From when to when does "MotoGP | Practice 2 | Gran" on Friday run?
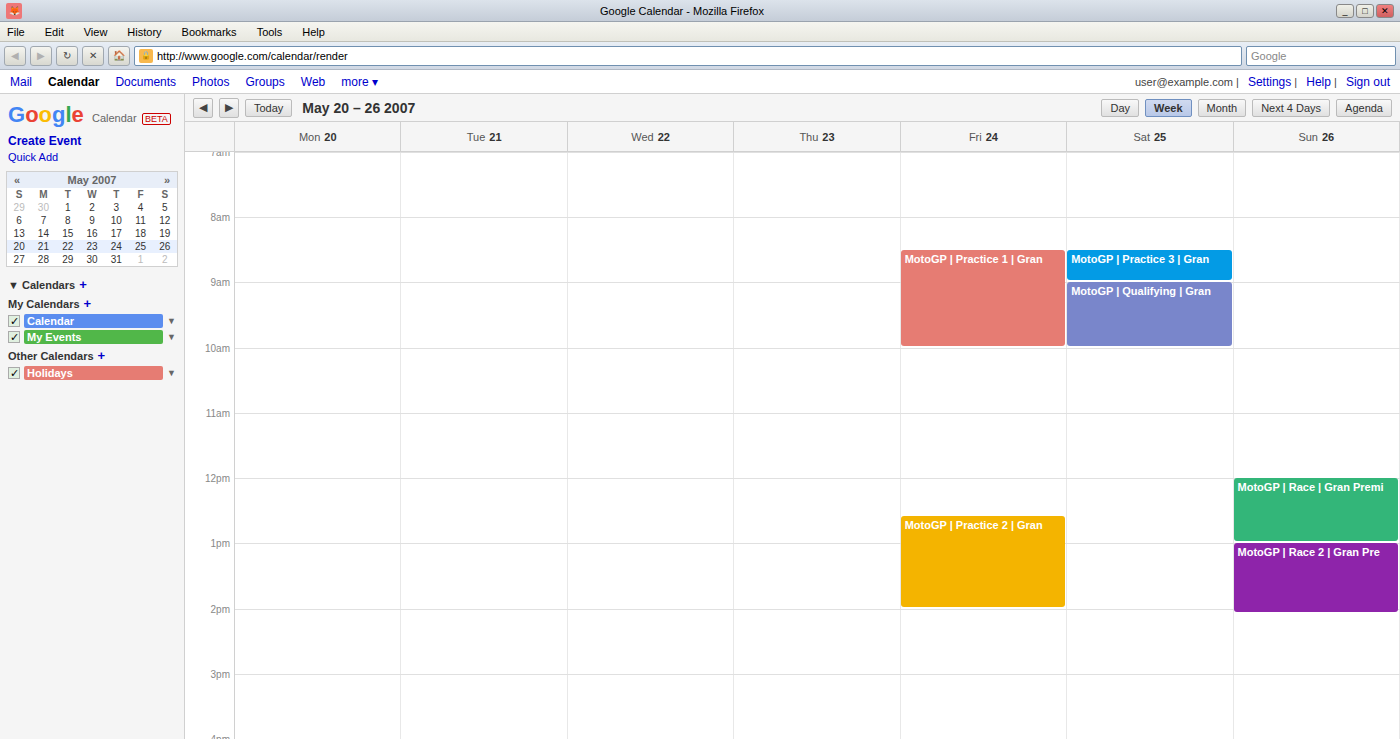
12:35 to 14:00